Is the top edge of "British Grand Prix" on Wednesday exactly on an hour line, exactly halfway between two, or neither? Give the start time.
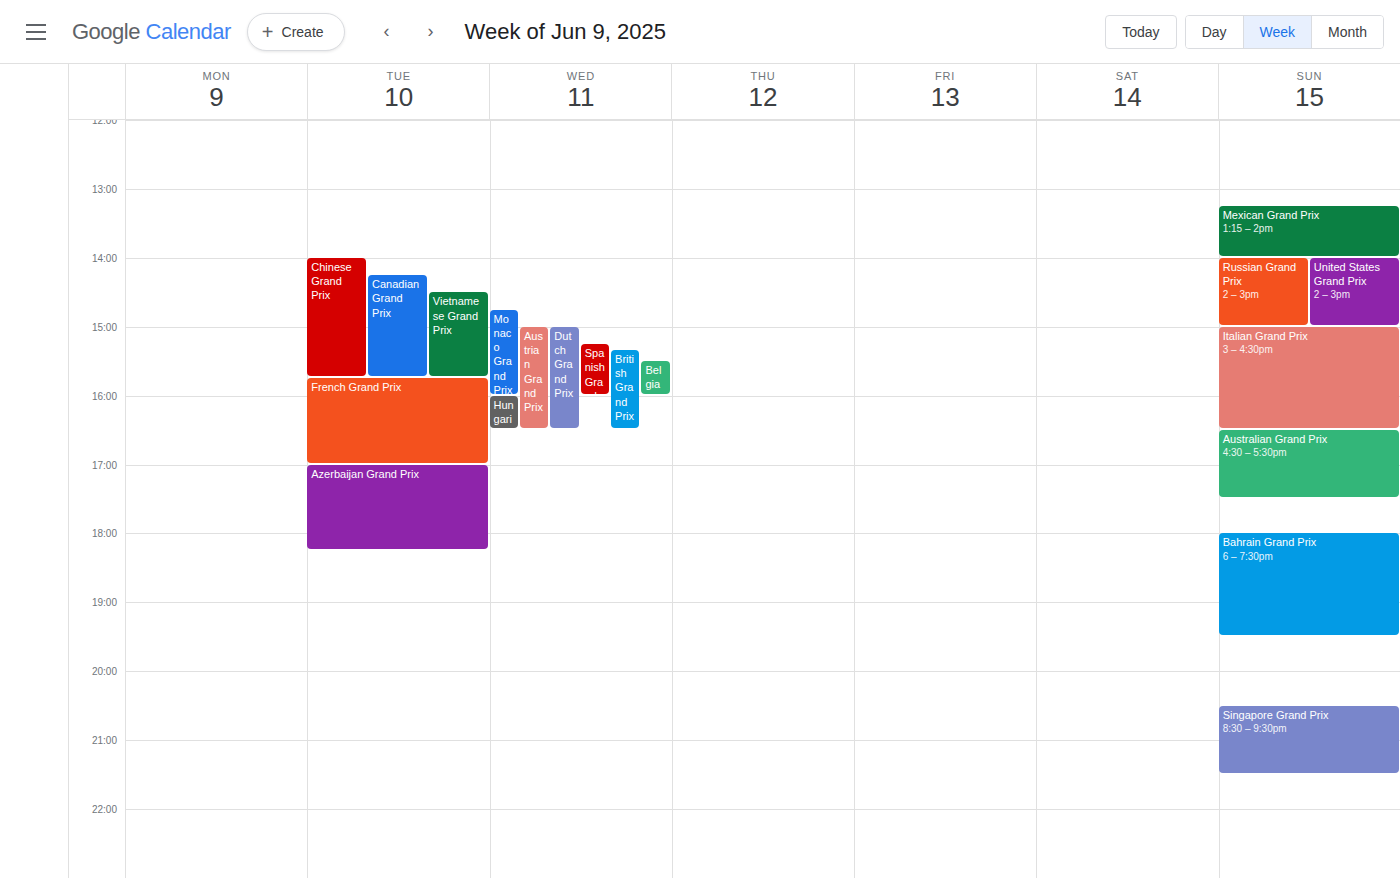
3:20 PM -- neither: 20 minutes below the 3 PM line and 40 minutes above the 4 PM line.